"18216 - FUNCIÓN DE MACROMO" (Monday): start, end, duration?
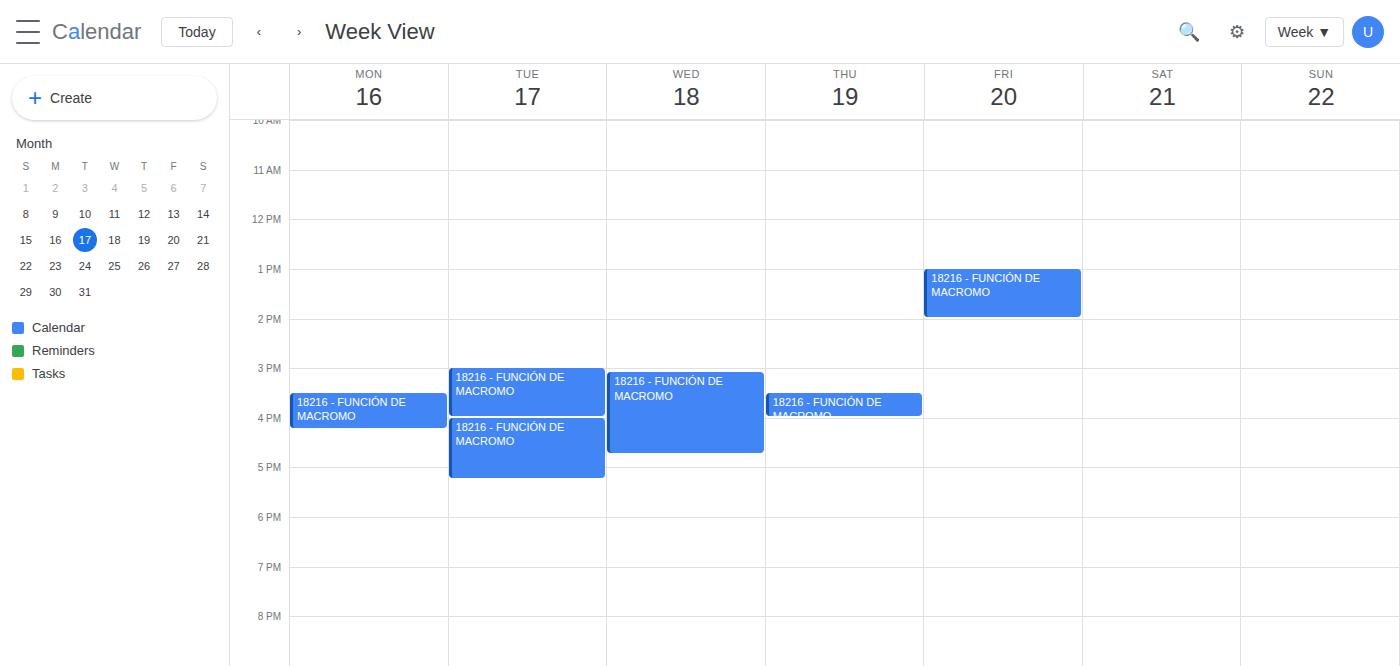
3:30 PM to 4:15 PM, 45 minutes